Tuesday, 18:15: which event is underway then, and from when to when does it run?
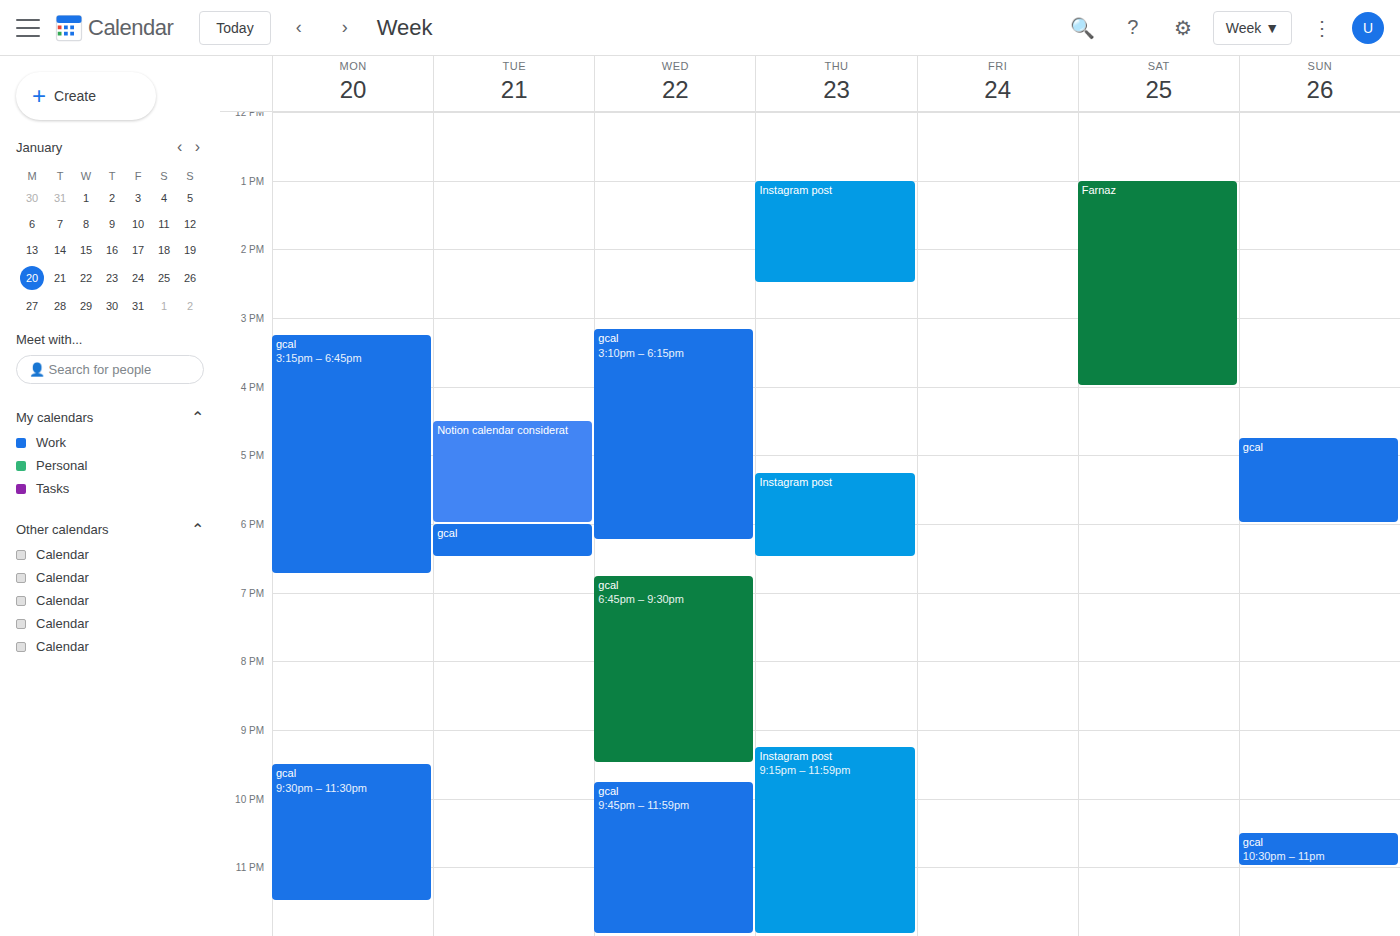
"gcal", 18:00 to 18:30